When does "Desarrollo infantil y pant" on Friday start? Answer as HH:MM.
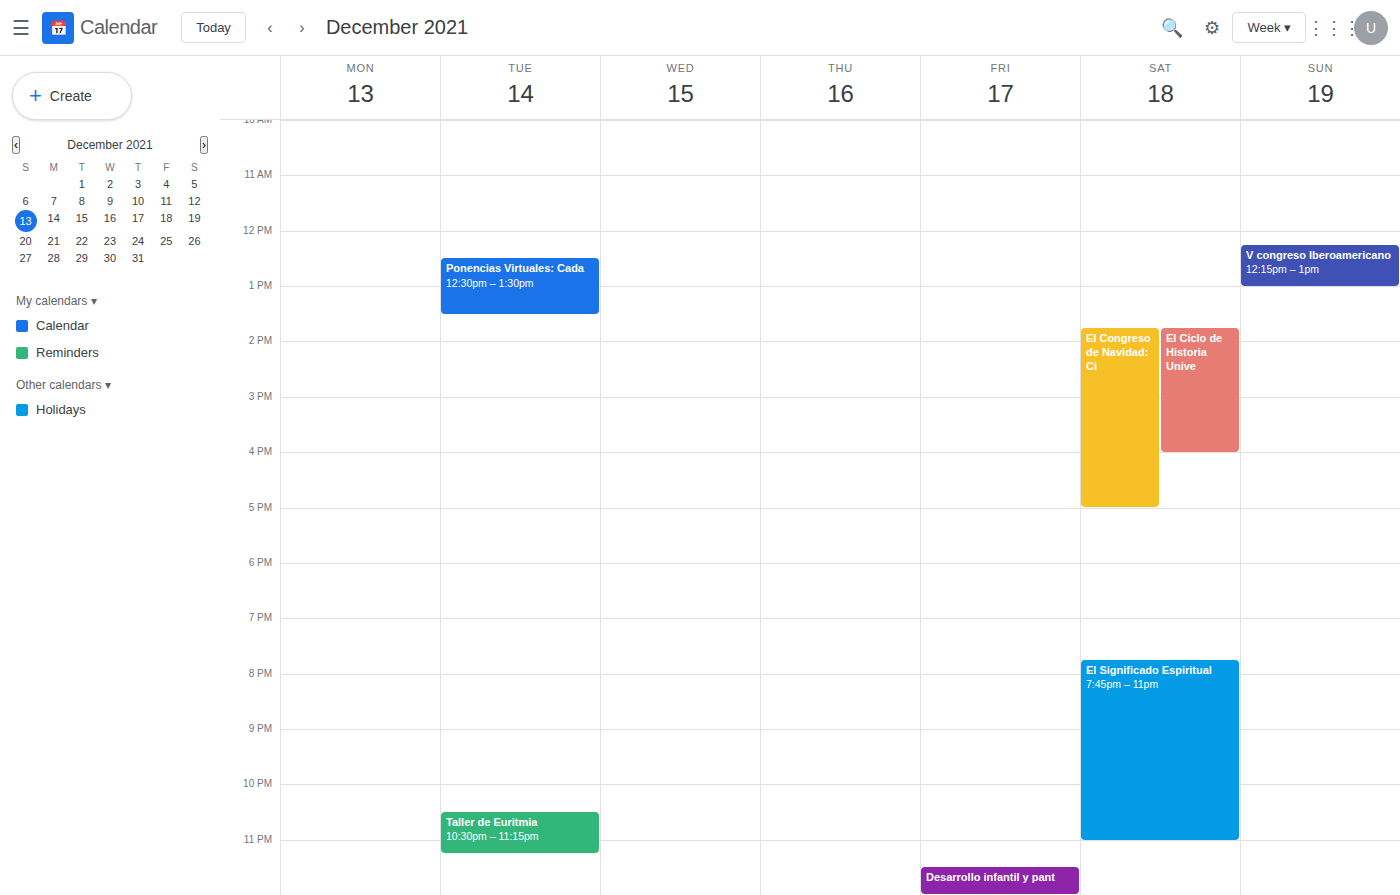
23:30